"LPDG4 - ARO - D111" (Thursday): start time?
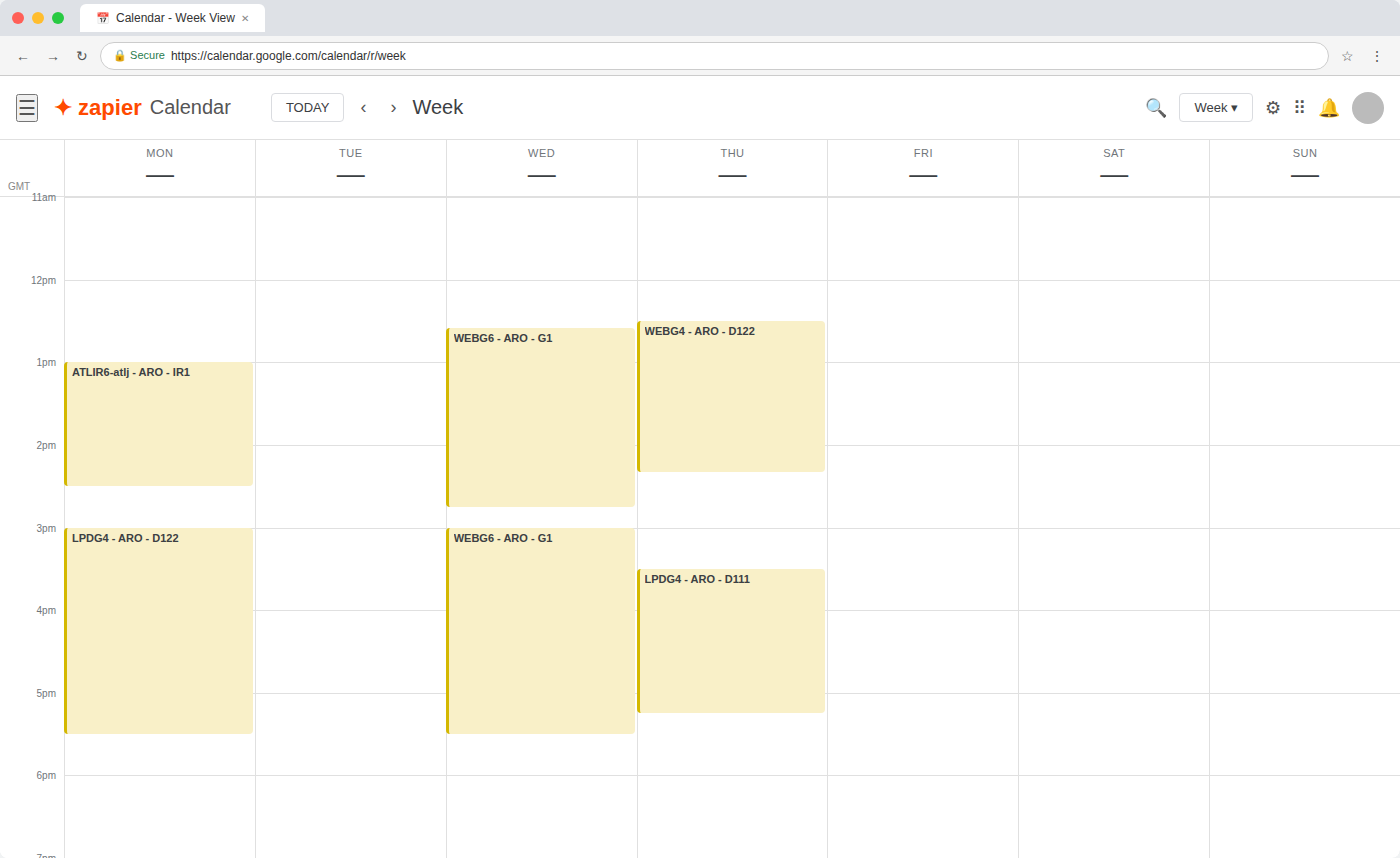
3:30 PM